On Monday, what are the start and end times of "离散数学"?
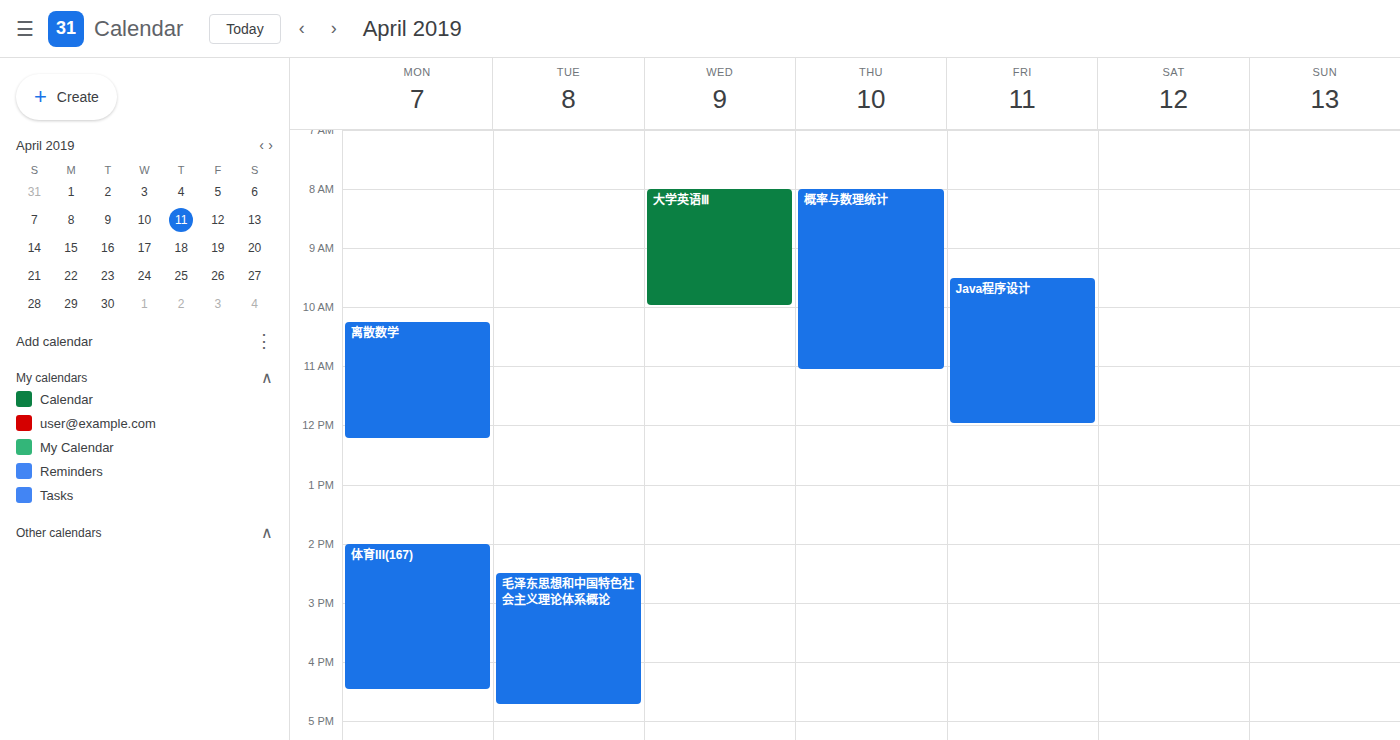
10:15 AM to 12:15 PM